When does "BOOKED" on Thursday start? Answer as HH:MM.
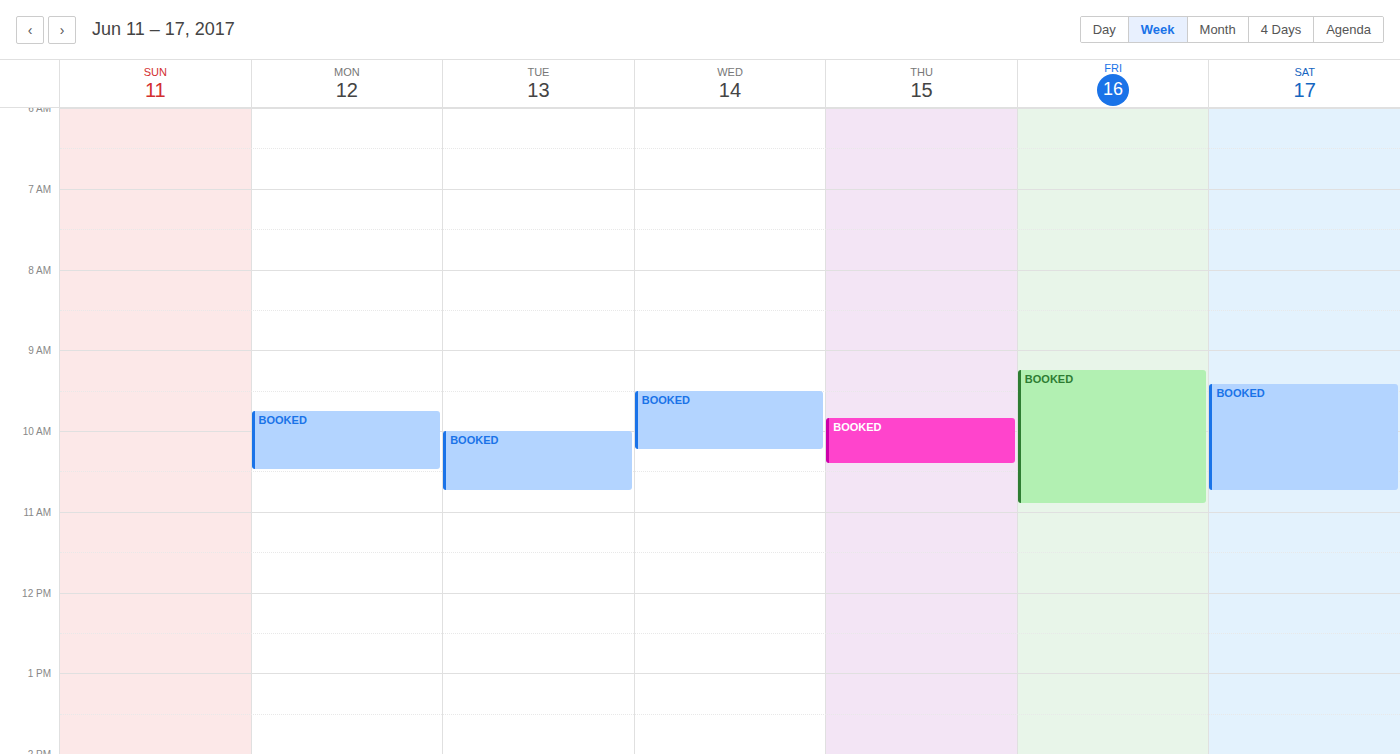
09:50